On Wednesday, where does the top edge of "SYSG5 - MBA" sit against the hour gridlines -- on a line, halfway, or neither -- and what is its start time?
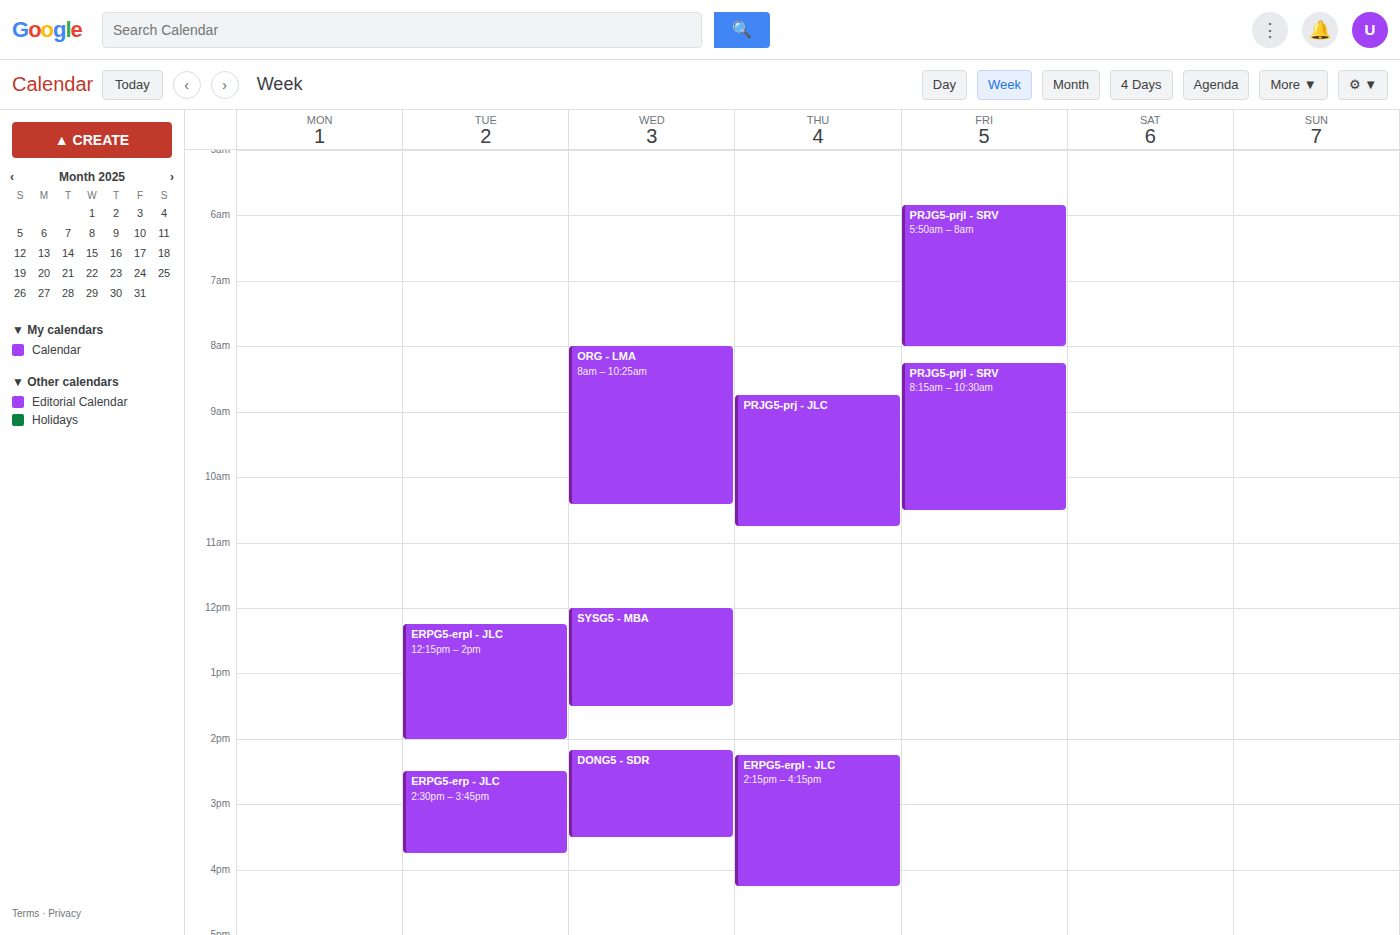
12:00 PM -- exactly on the 12 PM line.